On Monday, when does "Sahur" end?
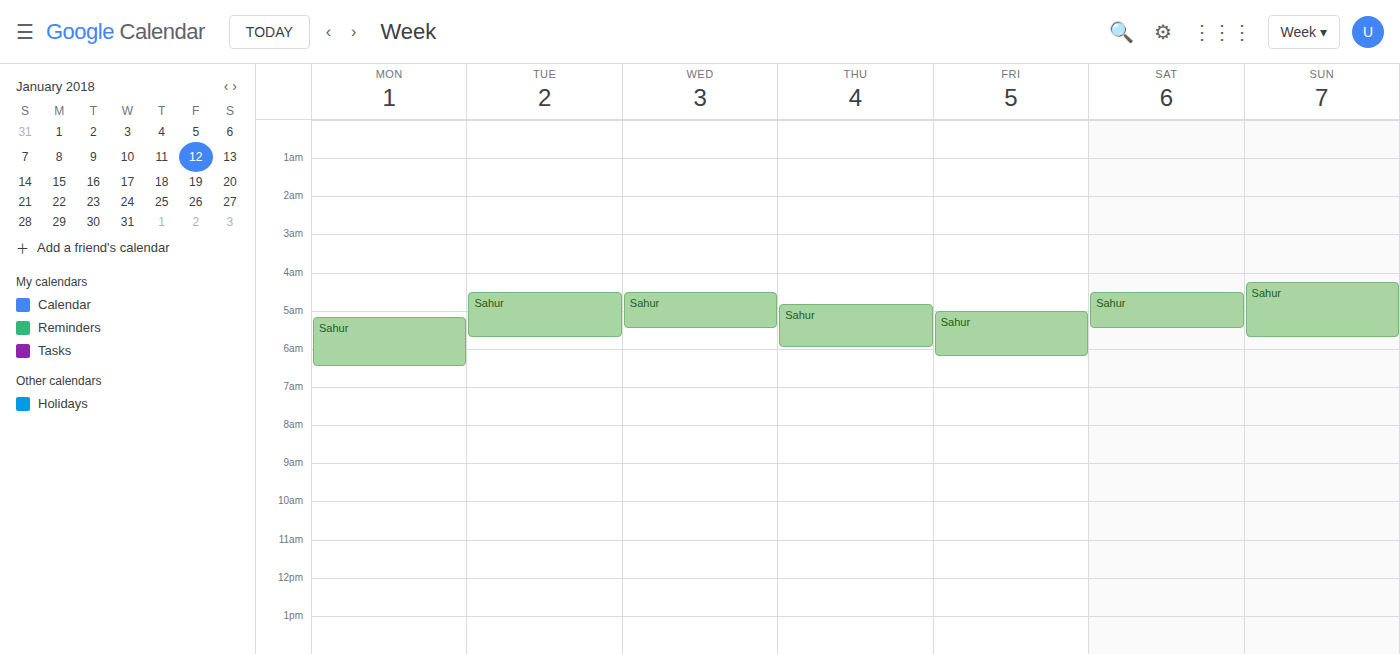
6:30 AM